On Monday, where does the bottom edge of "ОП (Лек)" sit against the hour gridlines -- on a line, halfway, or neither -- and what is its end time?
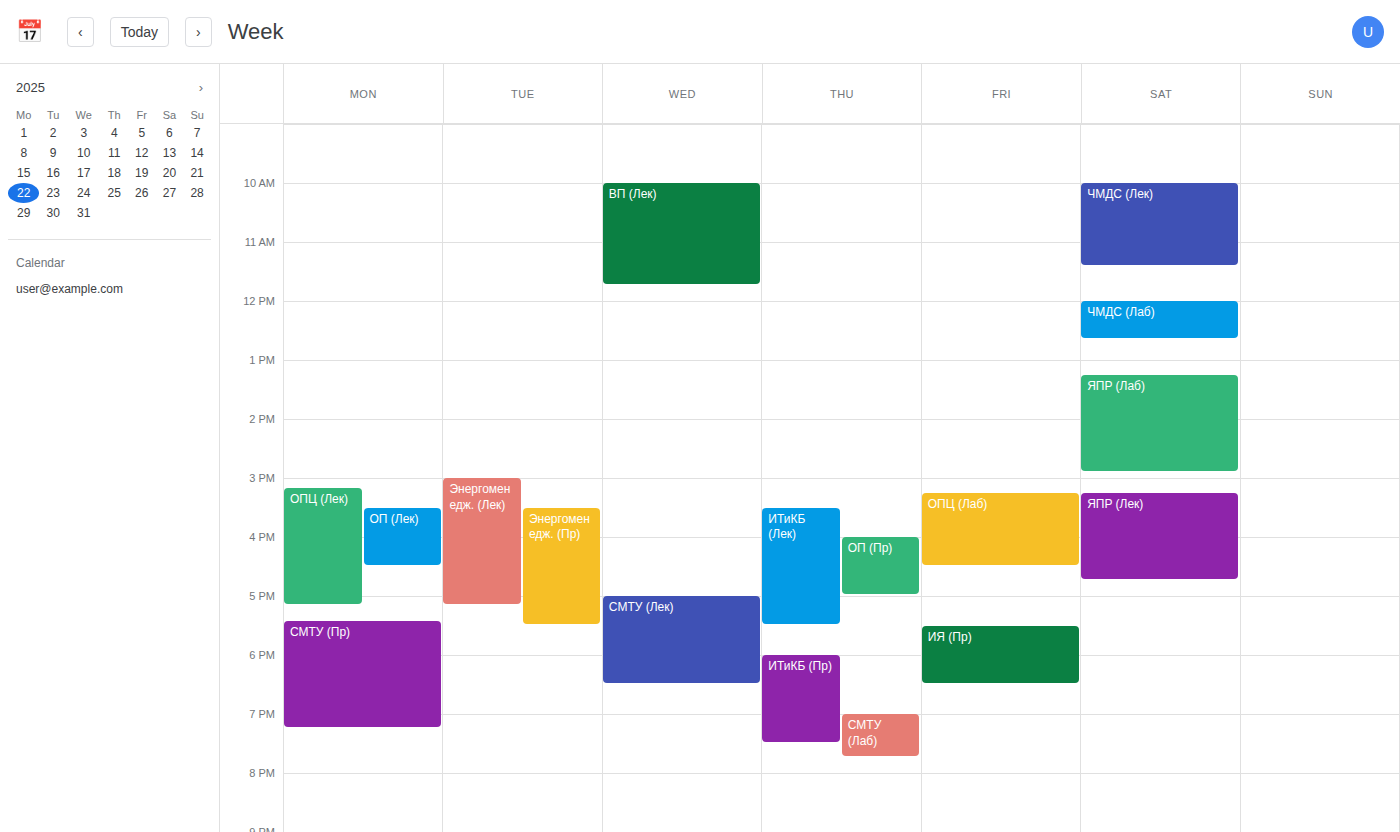
16:30 -- halfway between the 16:00 and 17:00 lines.